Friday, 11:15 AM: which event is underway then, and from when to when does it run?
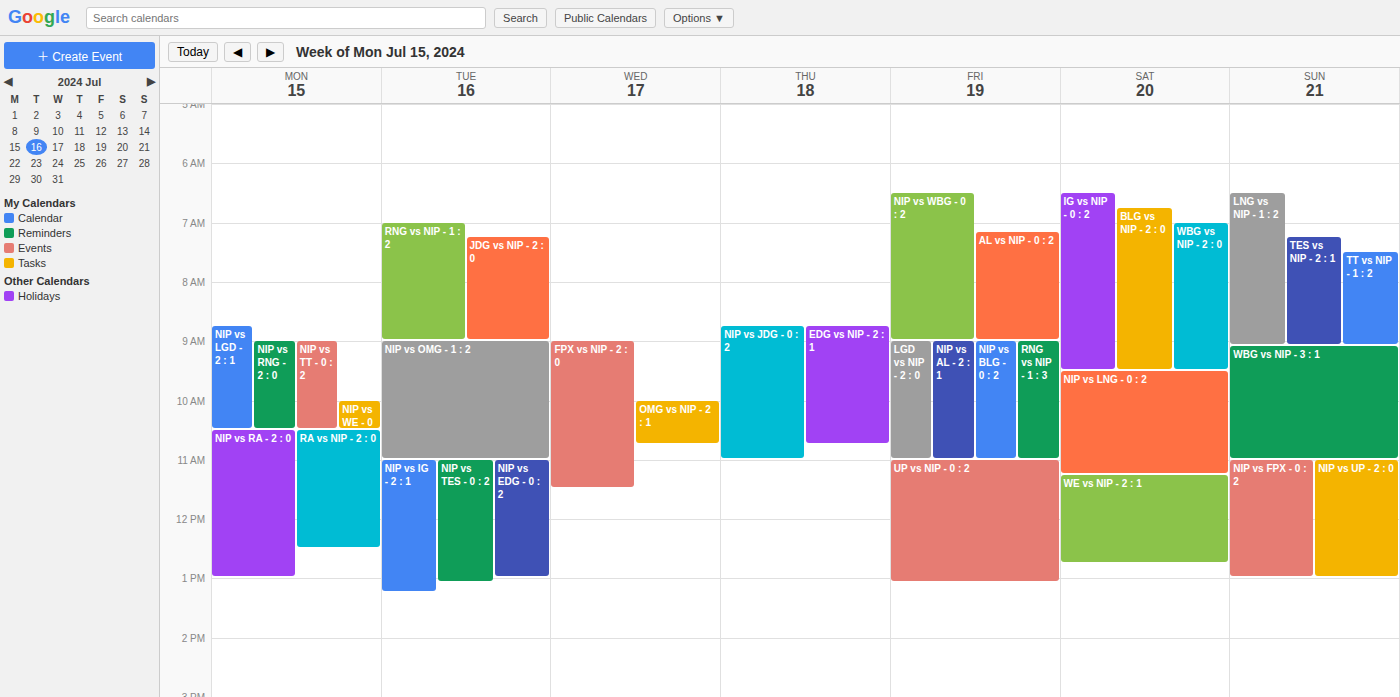
"UP vs NIP - 0 : 2", 11:00 AM to 1:05 PM